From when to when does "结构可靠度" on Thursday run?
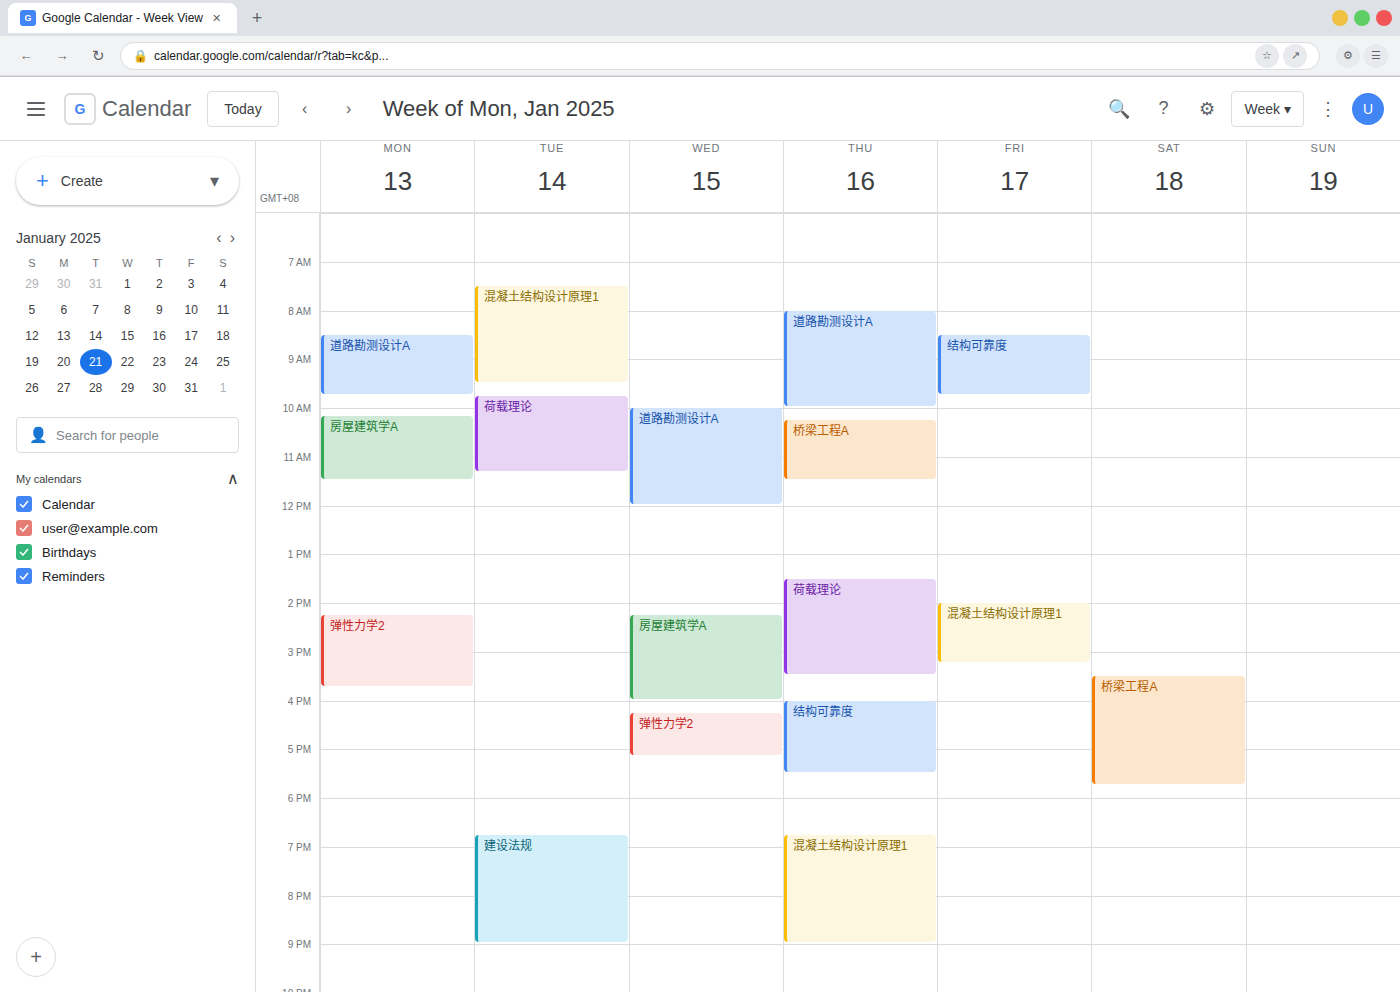
4:00 PM to 5:30 PM